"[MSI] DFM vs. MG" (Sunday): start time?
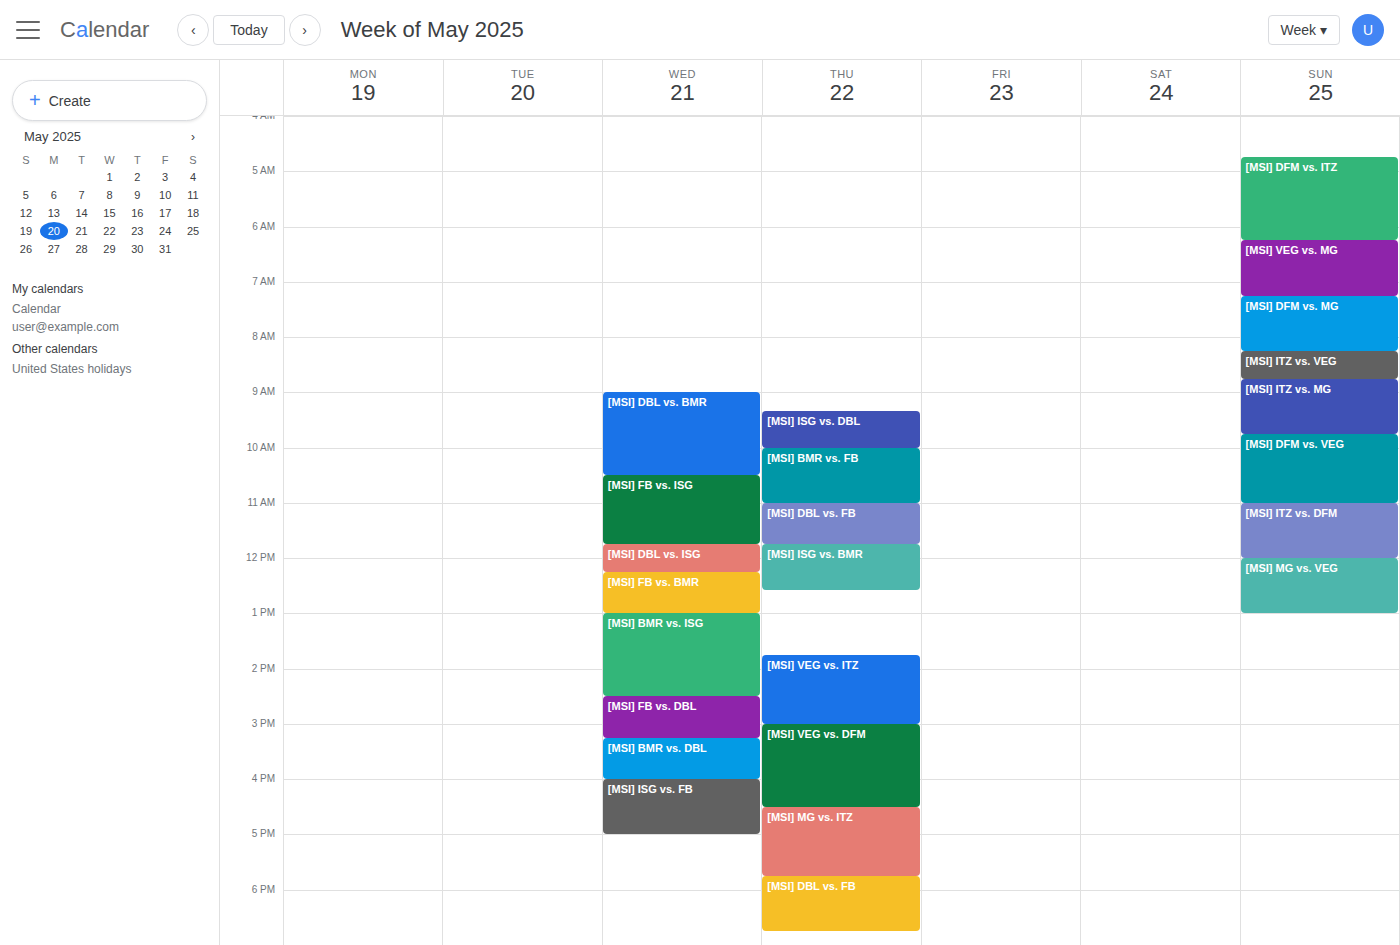
7:15 AM